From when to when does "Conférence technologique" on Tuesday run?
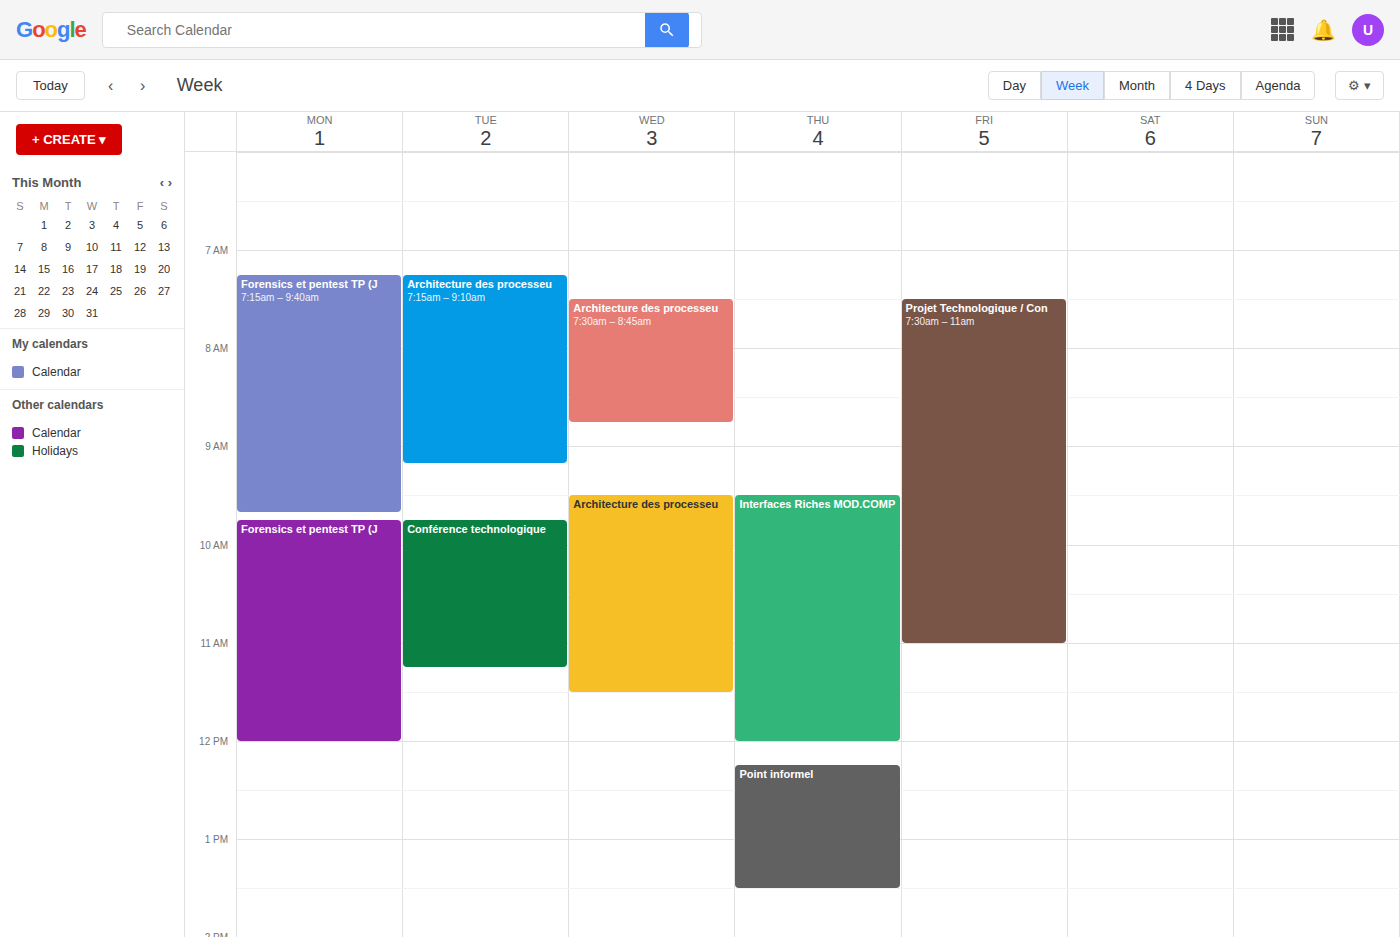
9:45 AM to 11:15 AM